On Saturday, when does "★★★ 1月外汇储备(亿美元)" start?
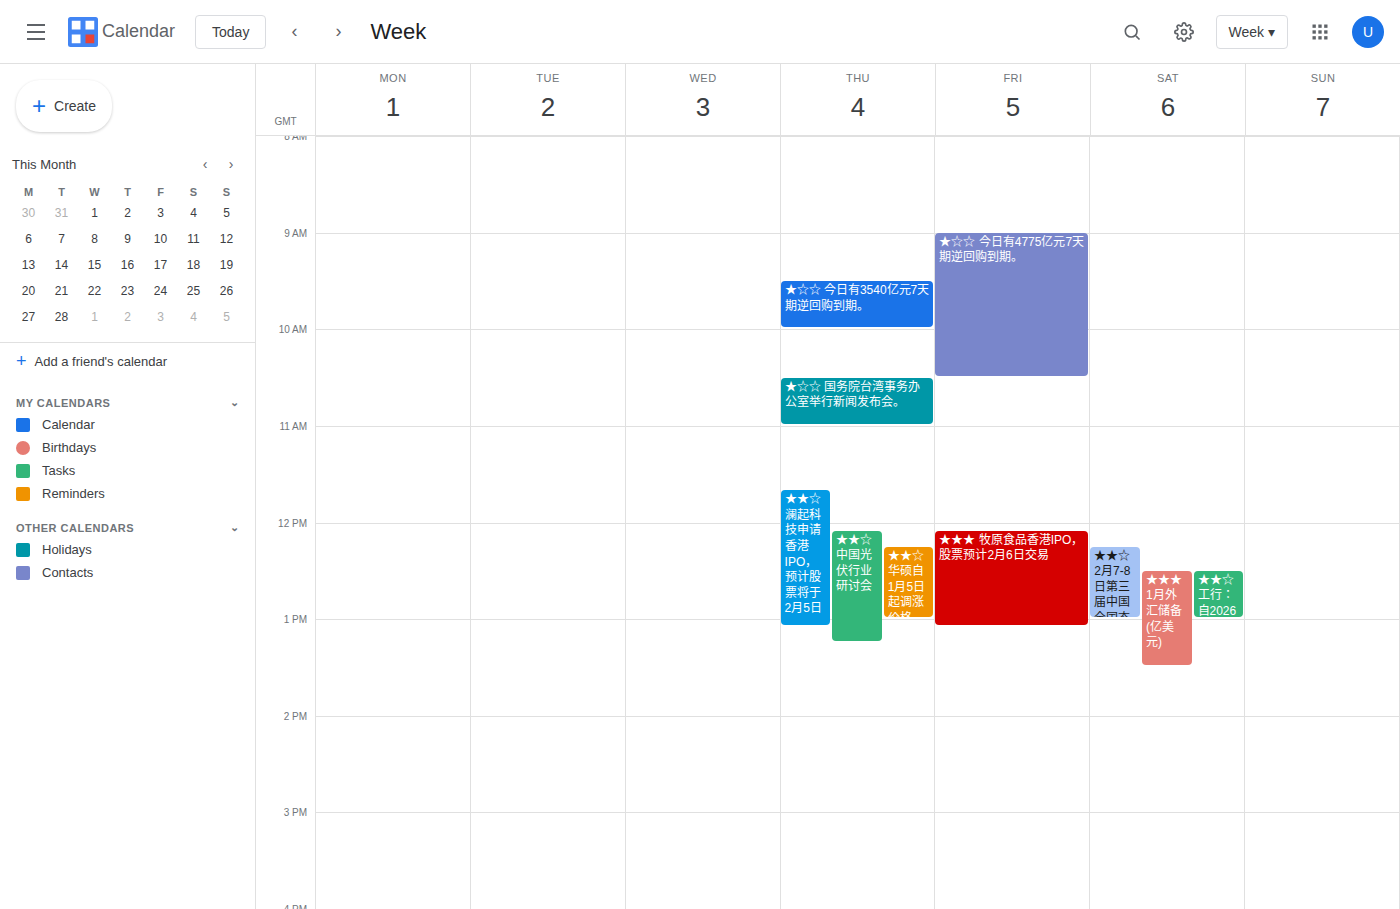
12:30